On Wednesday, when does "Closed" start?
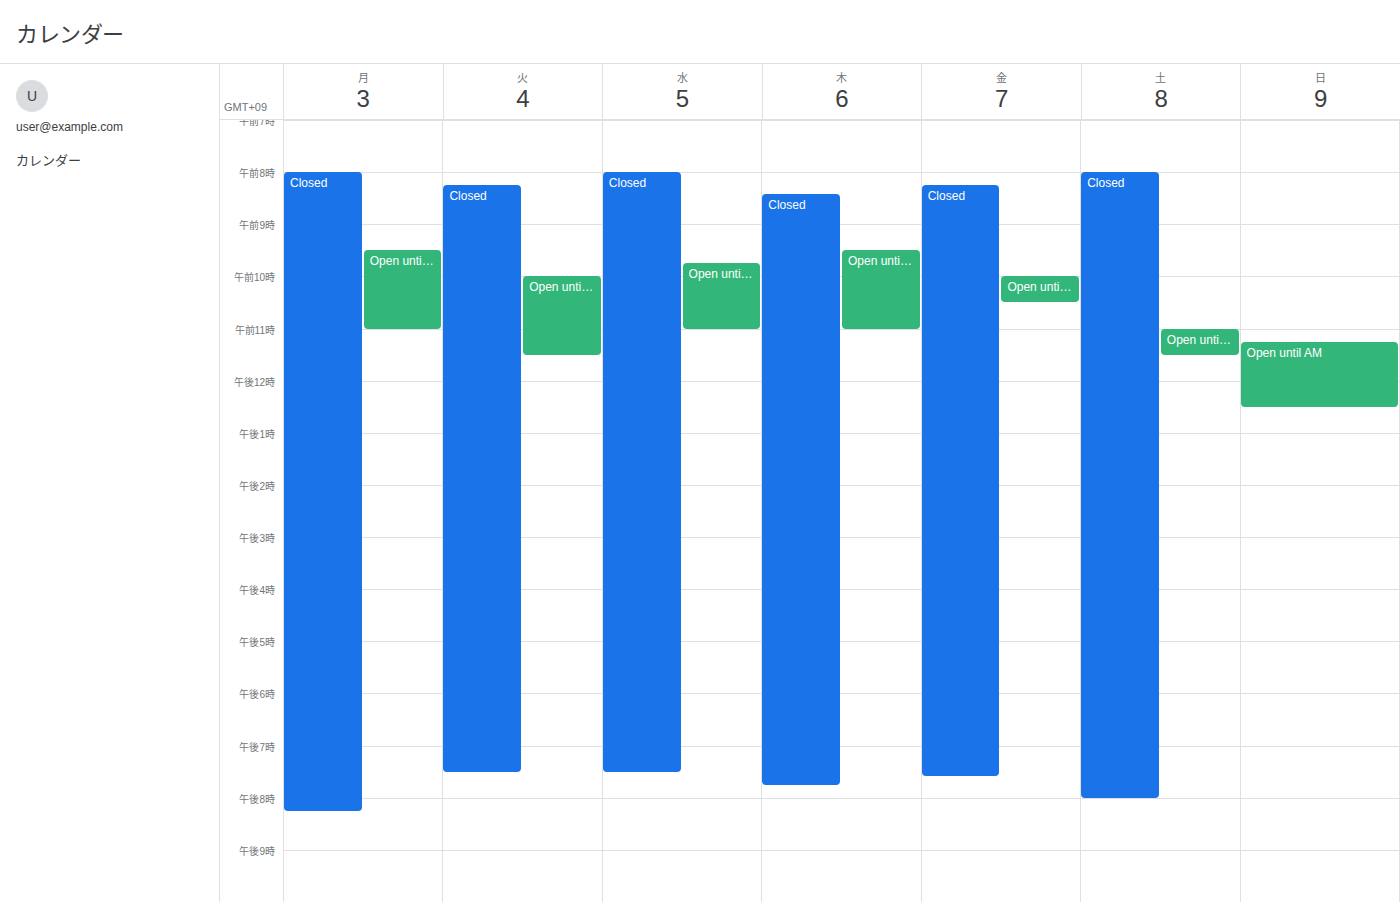
8:00 AM